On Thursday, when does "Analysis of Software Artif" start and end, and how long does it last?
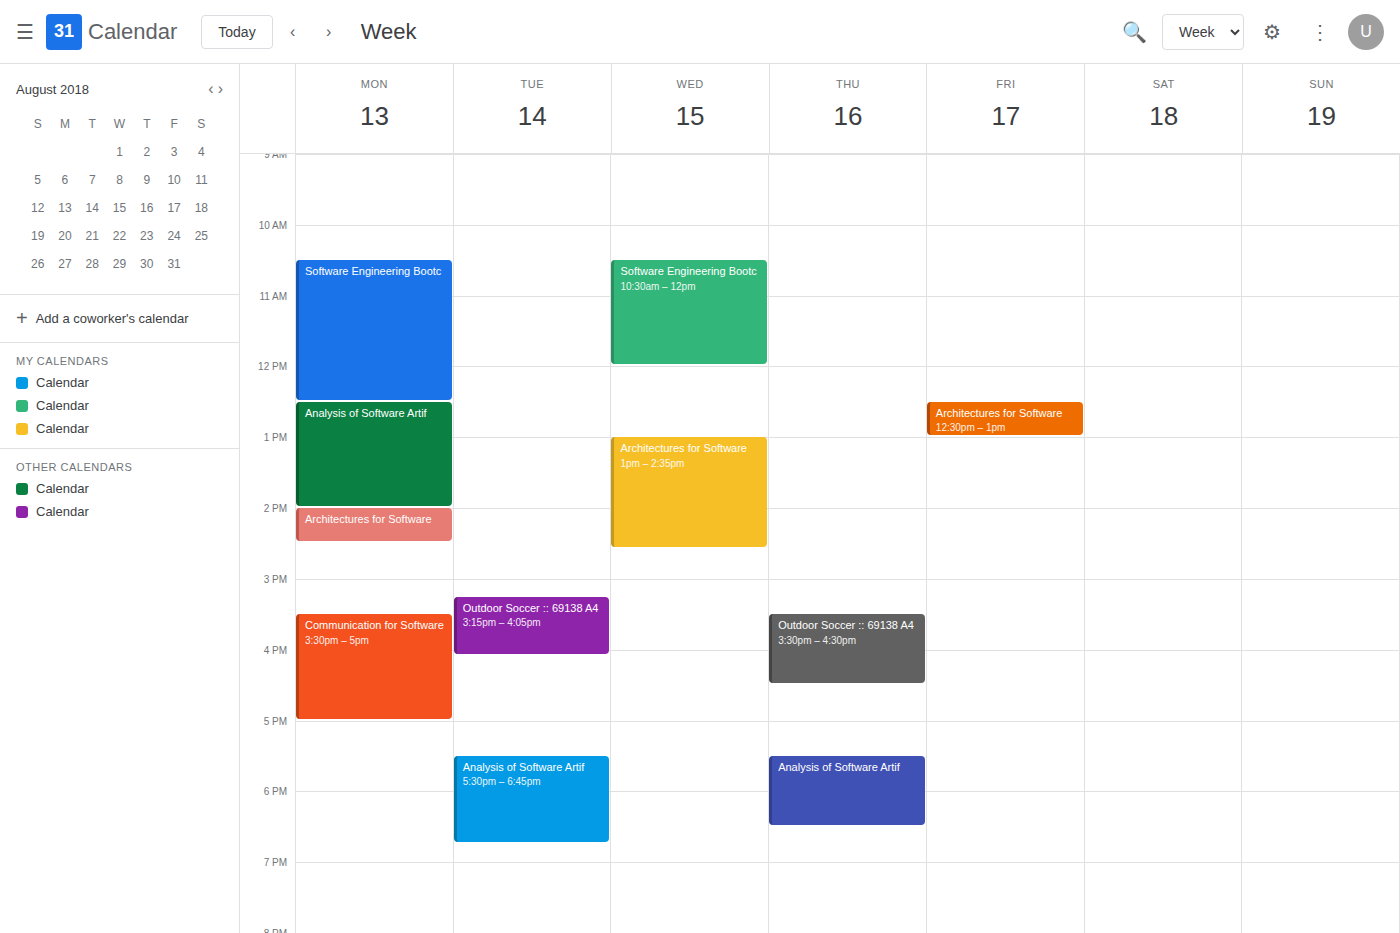
5:30 PM to 6:30 PM, 1 hour